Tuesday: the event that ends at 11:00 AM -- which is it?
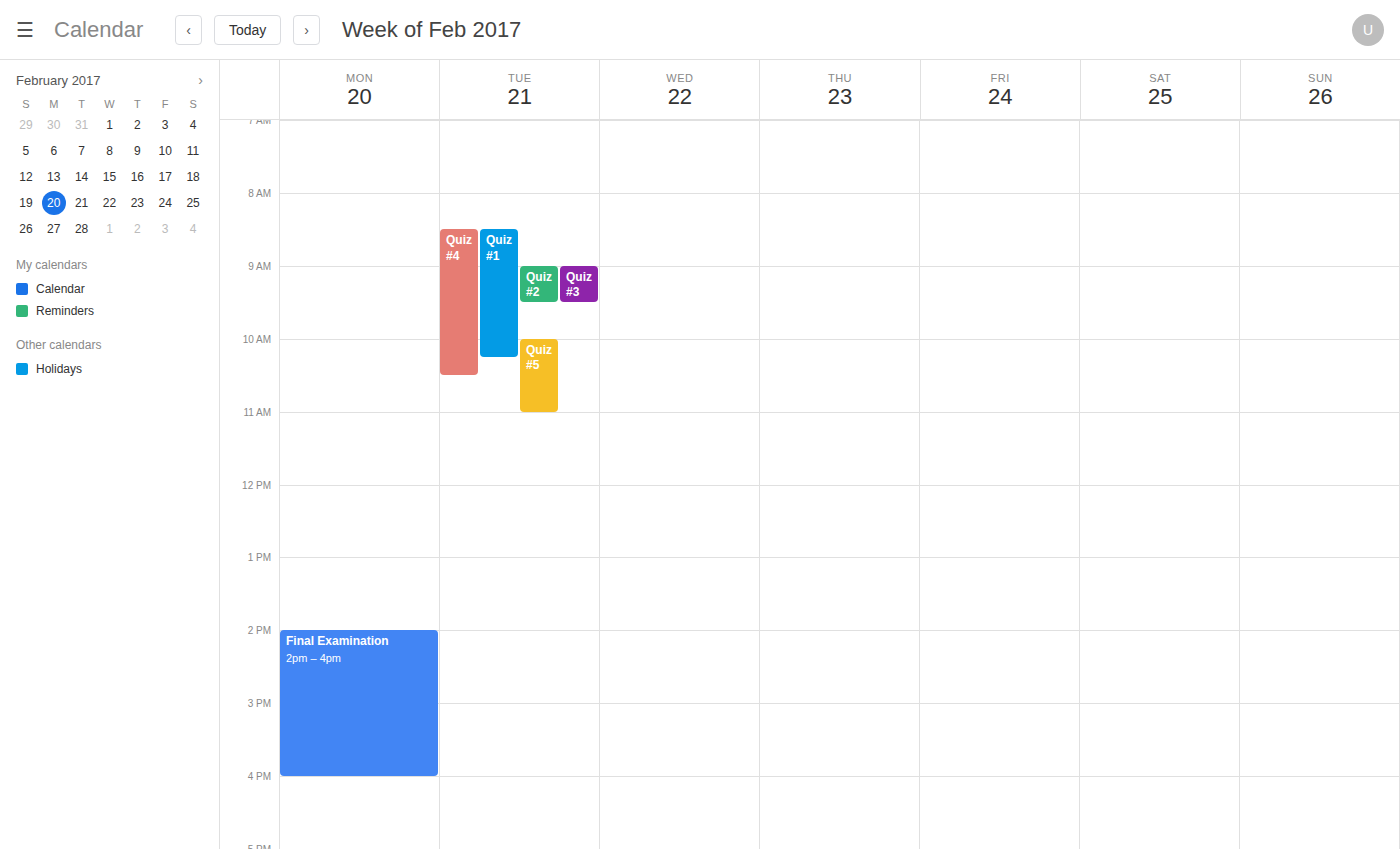
"Quiz #5"